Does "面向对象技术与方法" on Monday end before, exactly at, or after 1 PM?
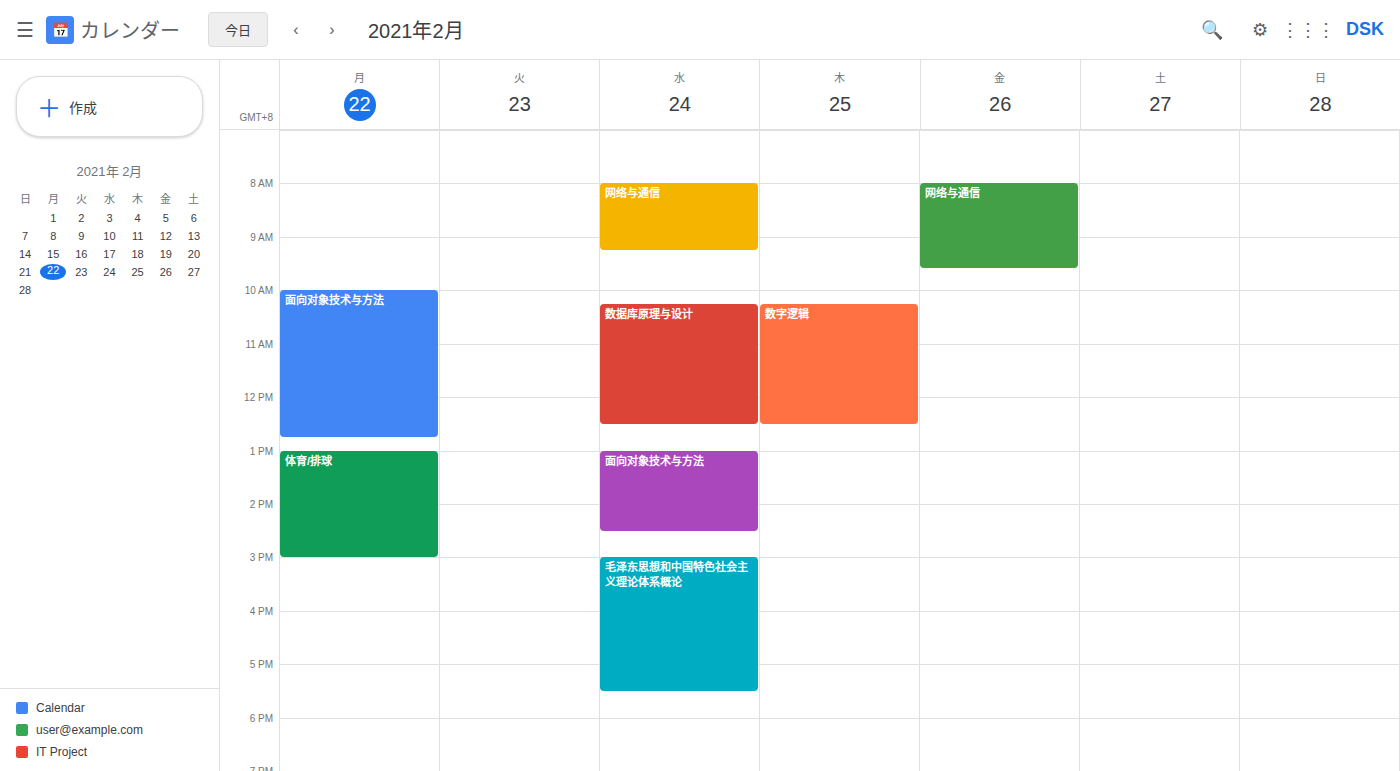
12:45 PM -- before 1 PM, 15 minutes above the 1 PM line.